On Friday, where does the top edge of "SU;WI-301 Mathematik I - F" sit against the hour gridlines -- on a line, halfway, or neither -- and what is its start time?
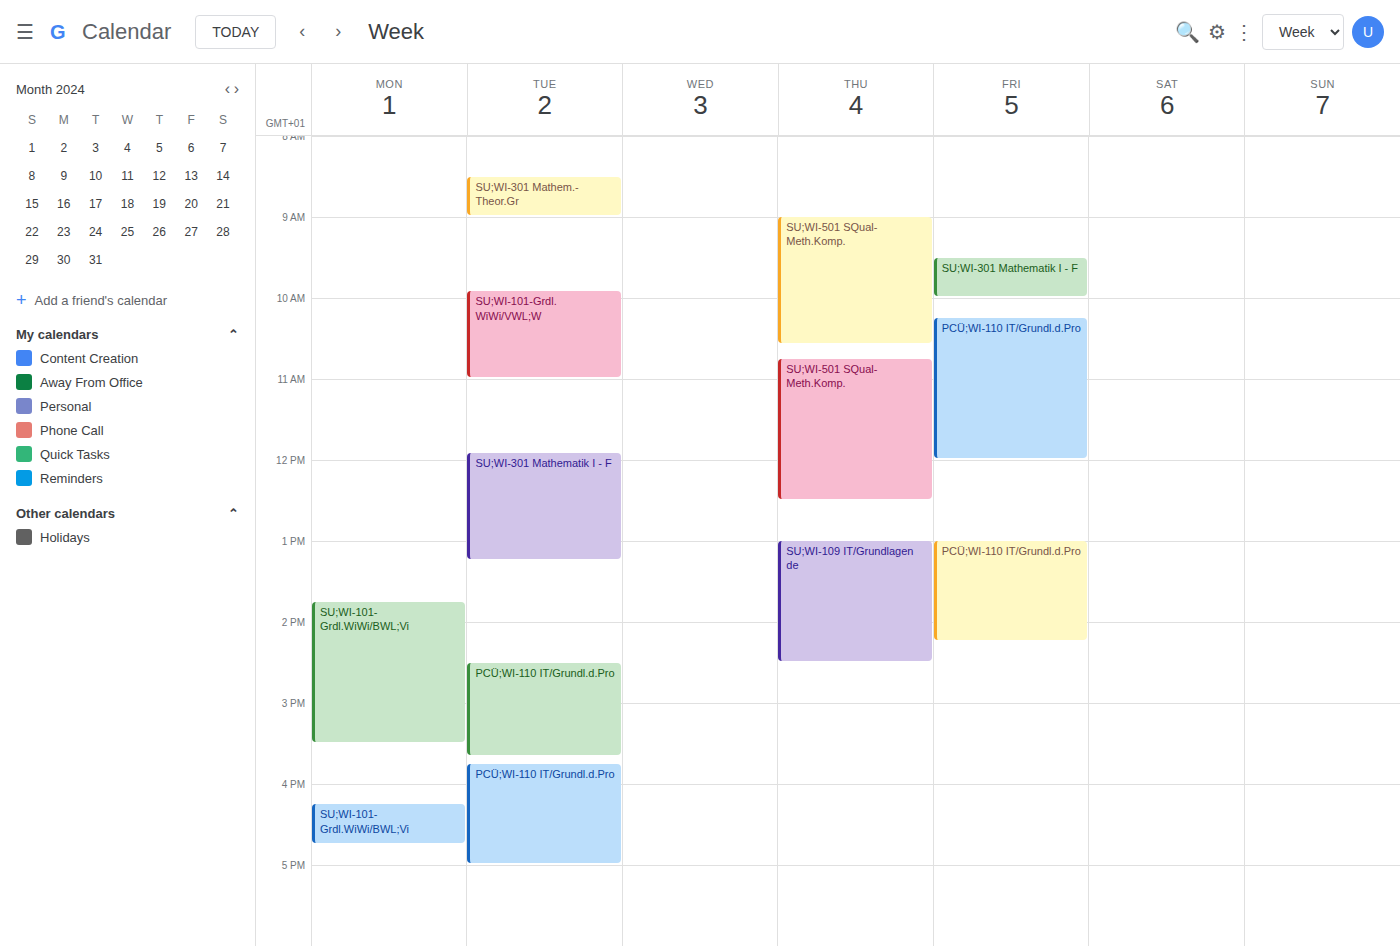
9:30 AM -- halfway between the 9 AM and 10 AM lines.